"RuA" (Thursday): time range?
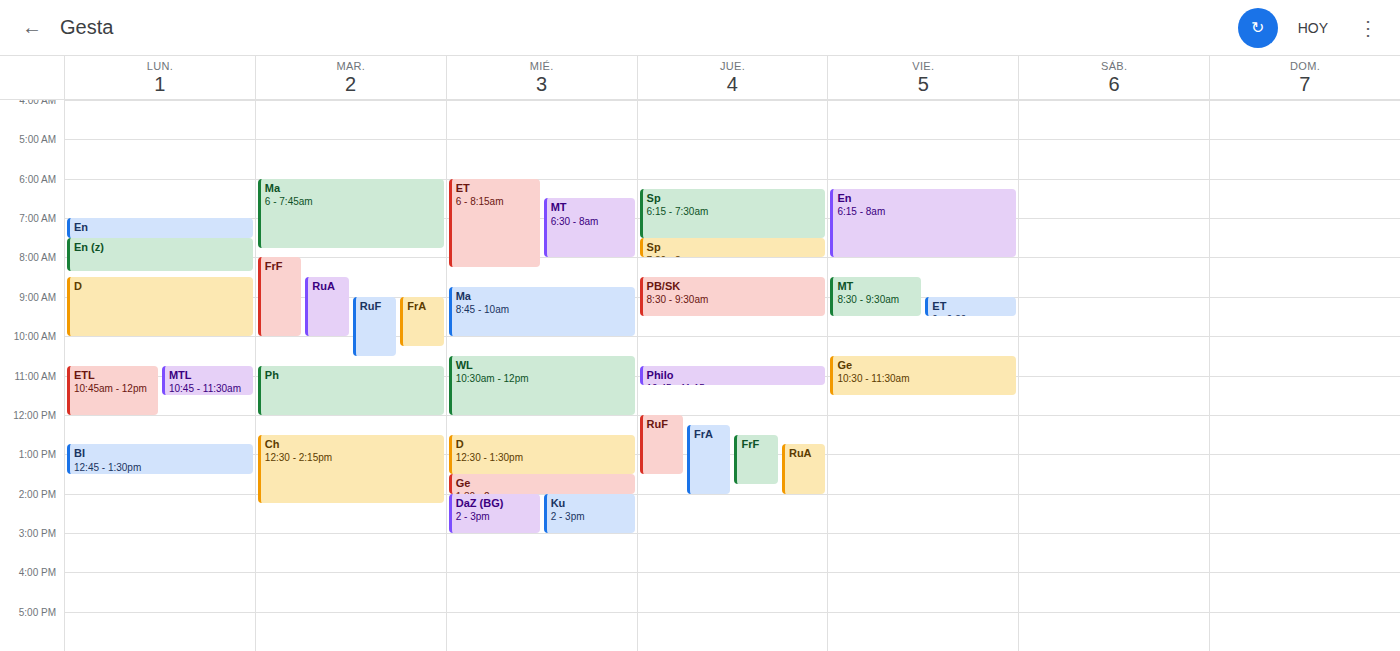
12:45 PM to 2:00 PM